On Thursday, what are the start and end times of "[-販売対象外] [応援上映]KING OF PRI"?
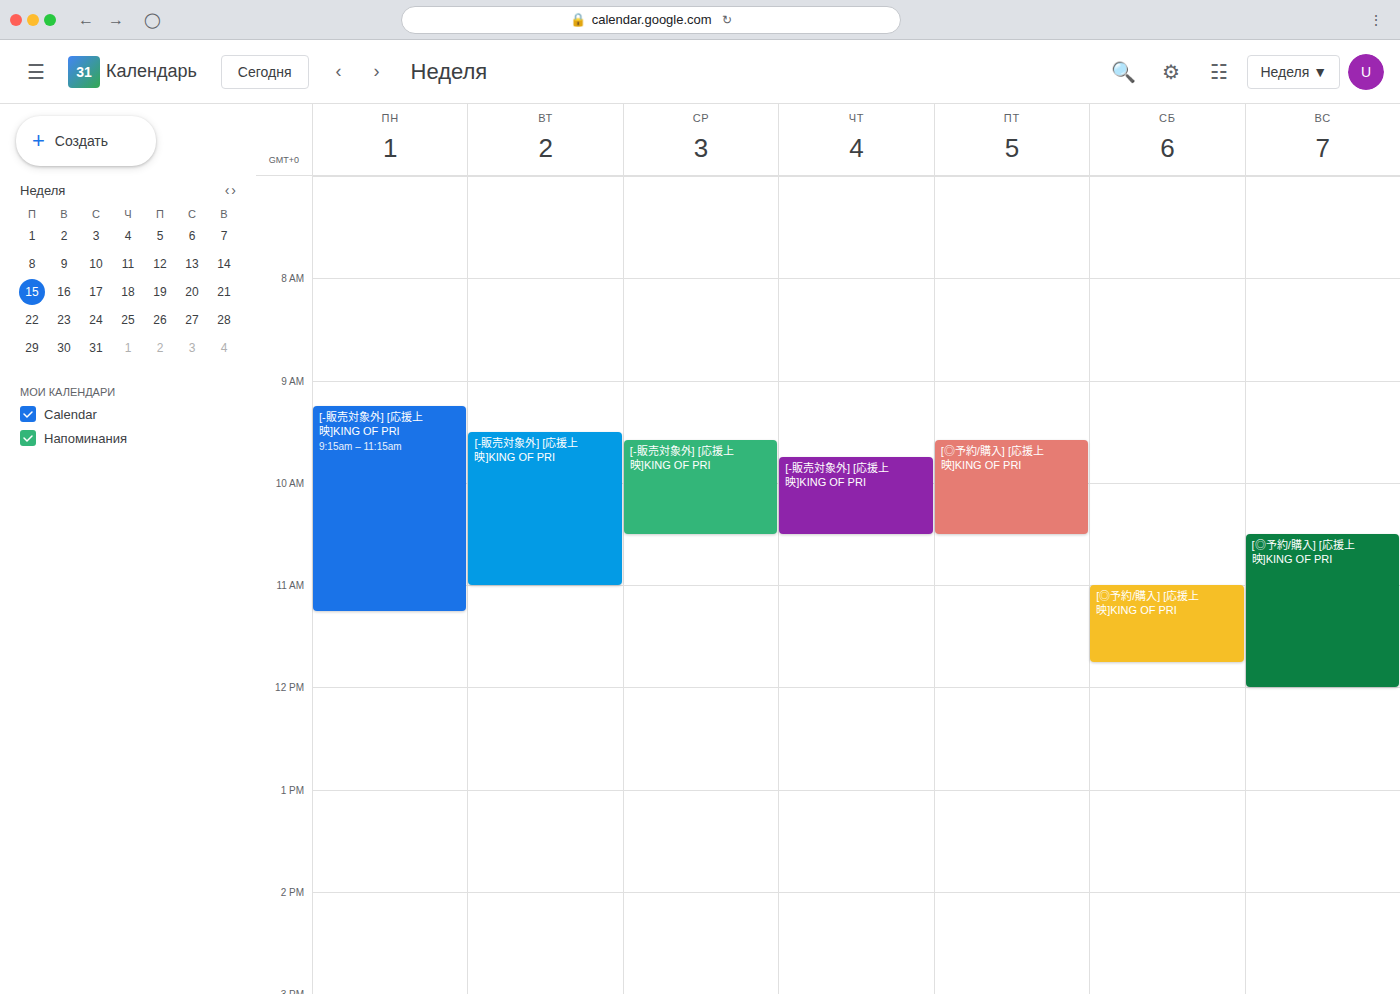
9:45 AM to 10:30 AM